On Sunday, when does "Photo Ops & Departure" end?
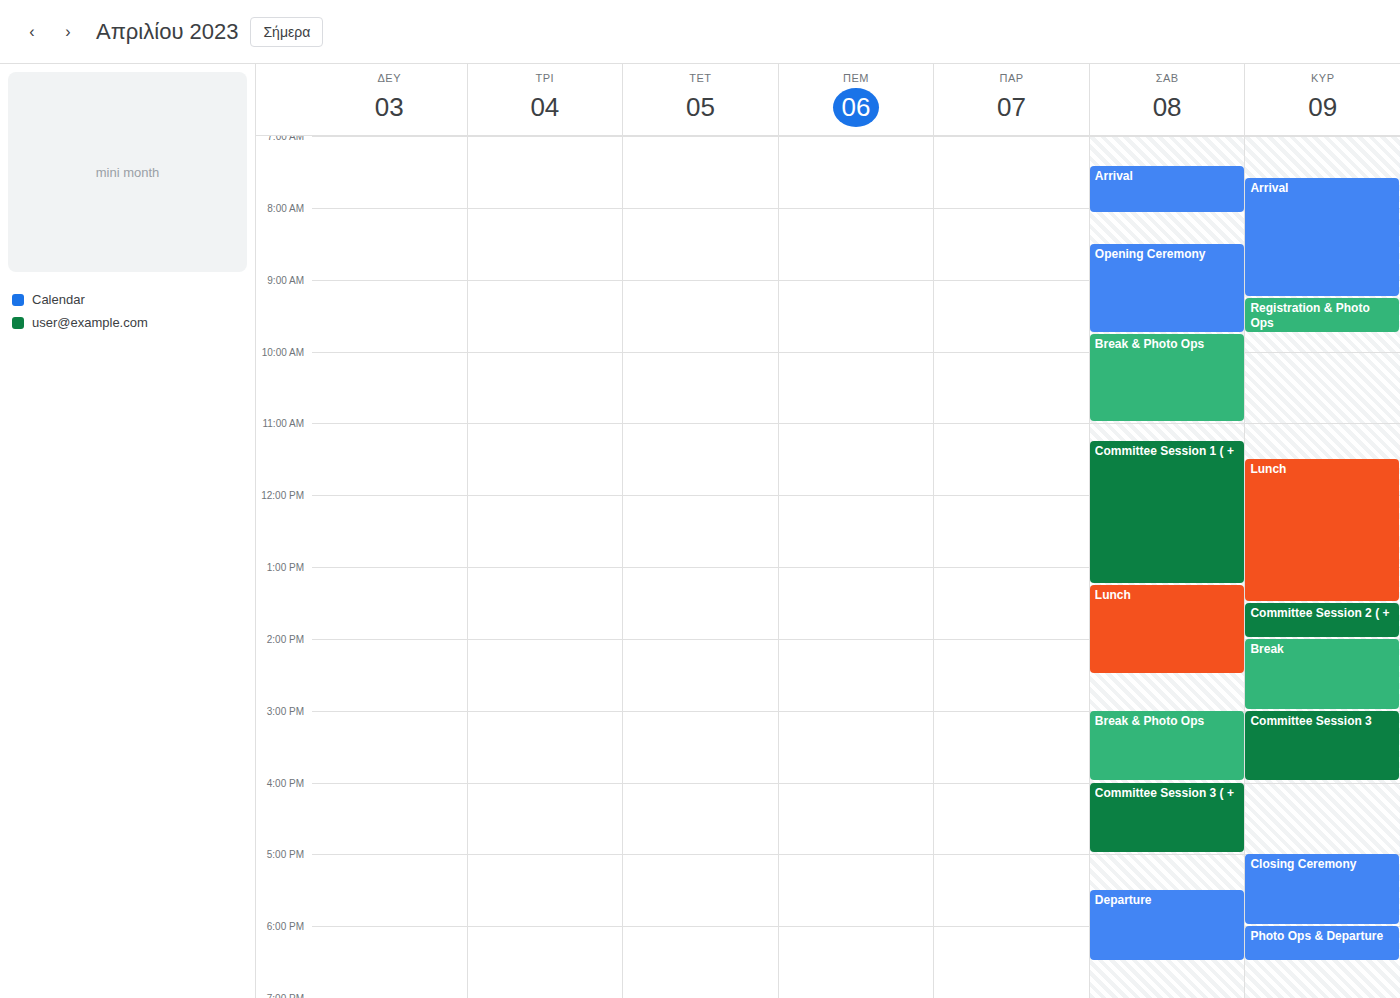
6:30 PM